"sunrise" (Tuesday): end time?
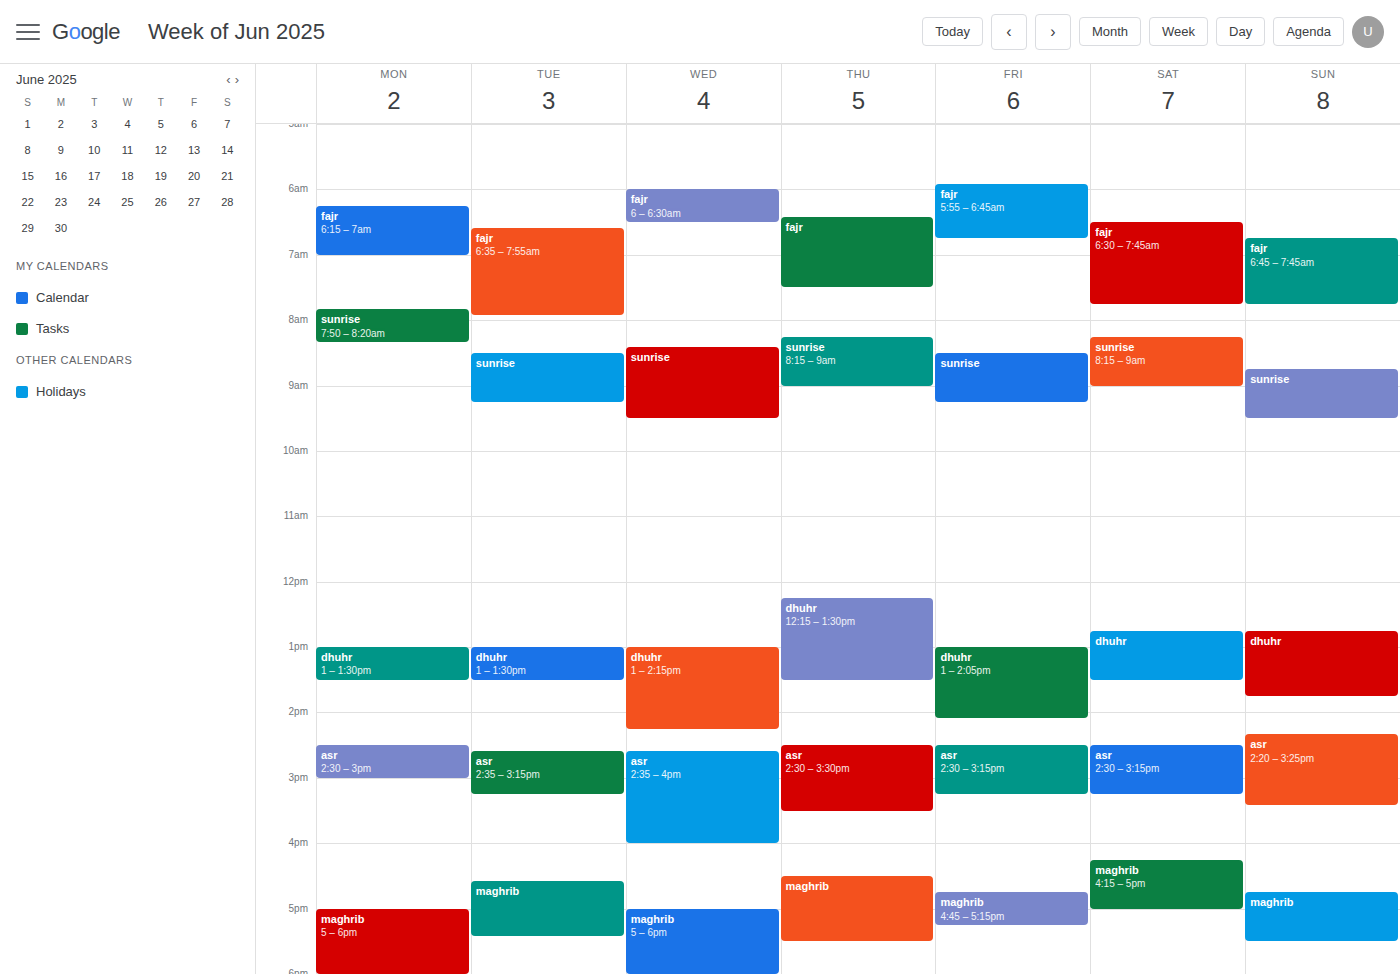
9:15 AM